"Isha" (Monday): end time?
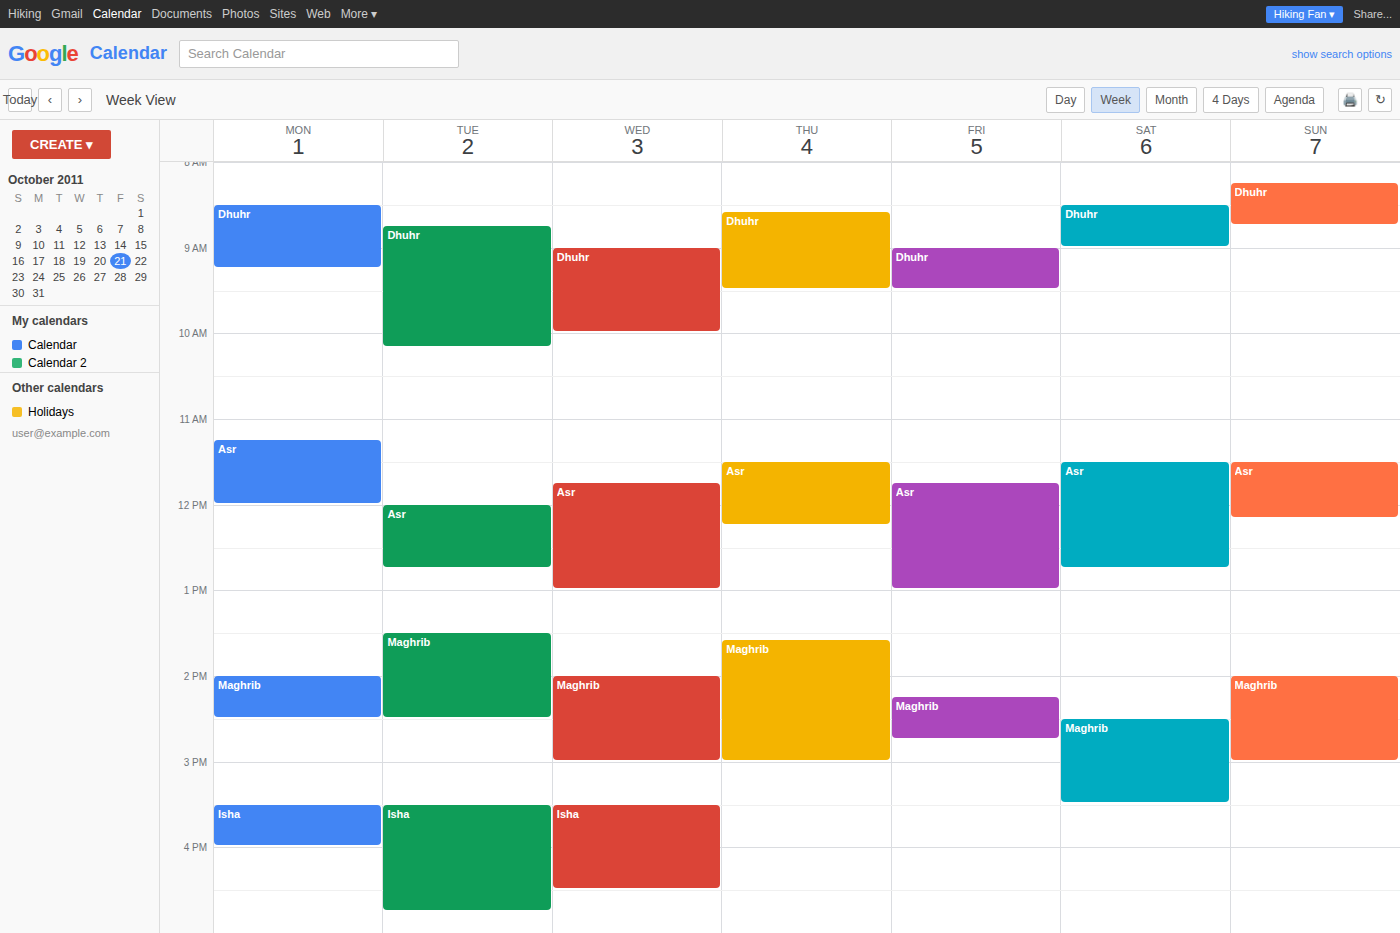
4:00 PM